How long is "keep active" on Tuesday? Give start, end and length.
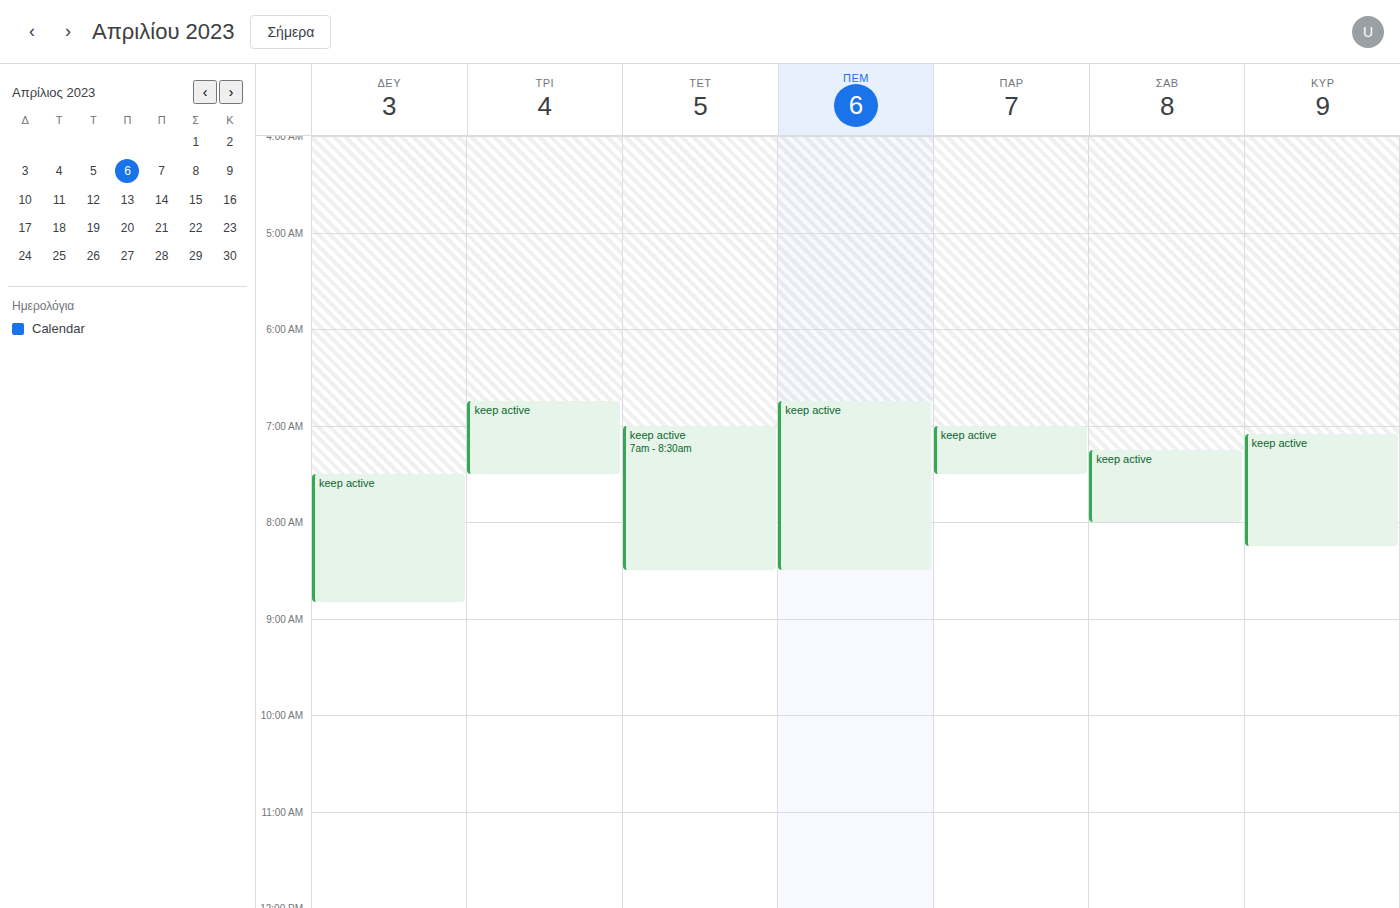
06:45 to 07:30, 45 minutes